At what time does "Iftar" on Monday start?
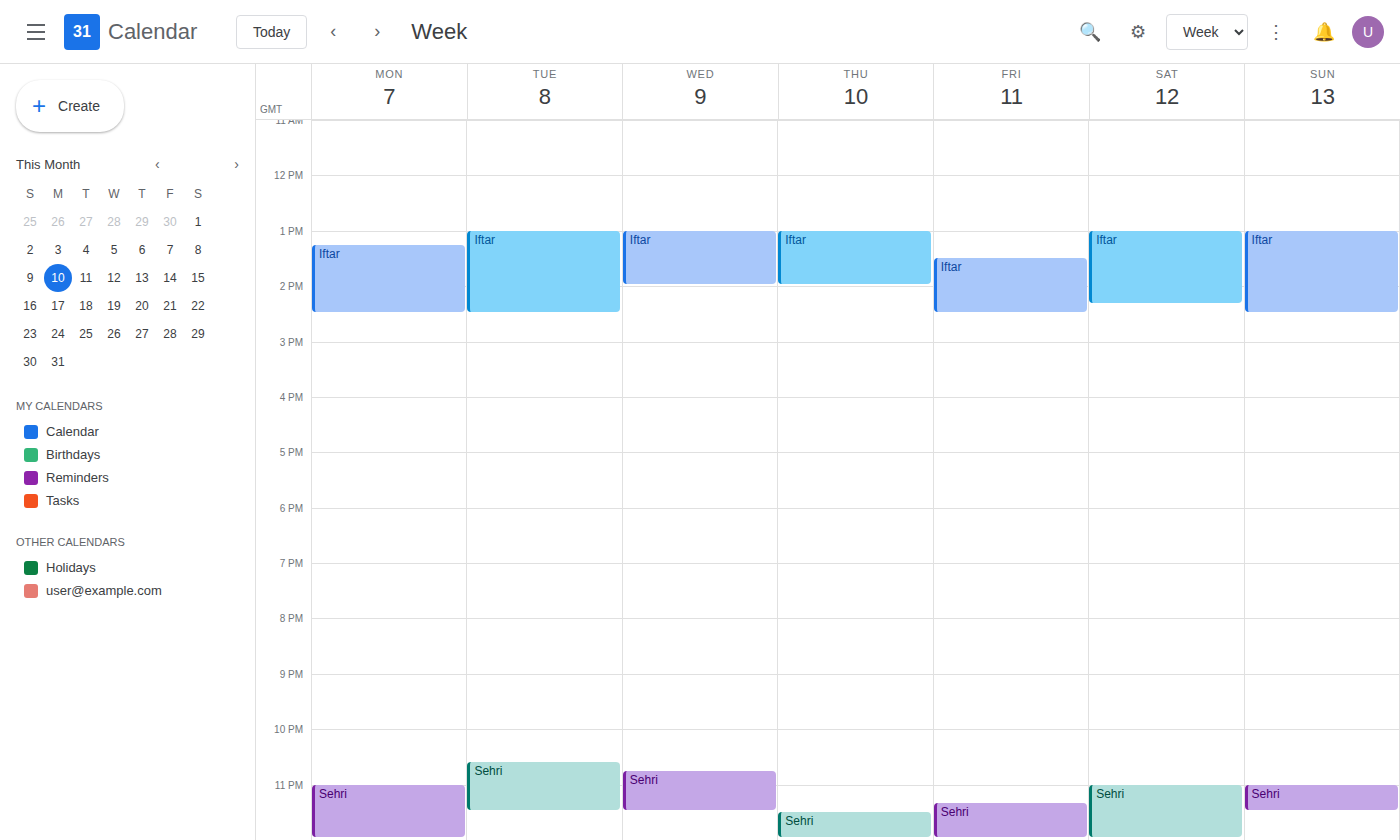
1:15 PM